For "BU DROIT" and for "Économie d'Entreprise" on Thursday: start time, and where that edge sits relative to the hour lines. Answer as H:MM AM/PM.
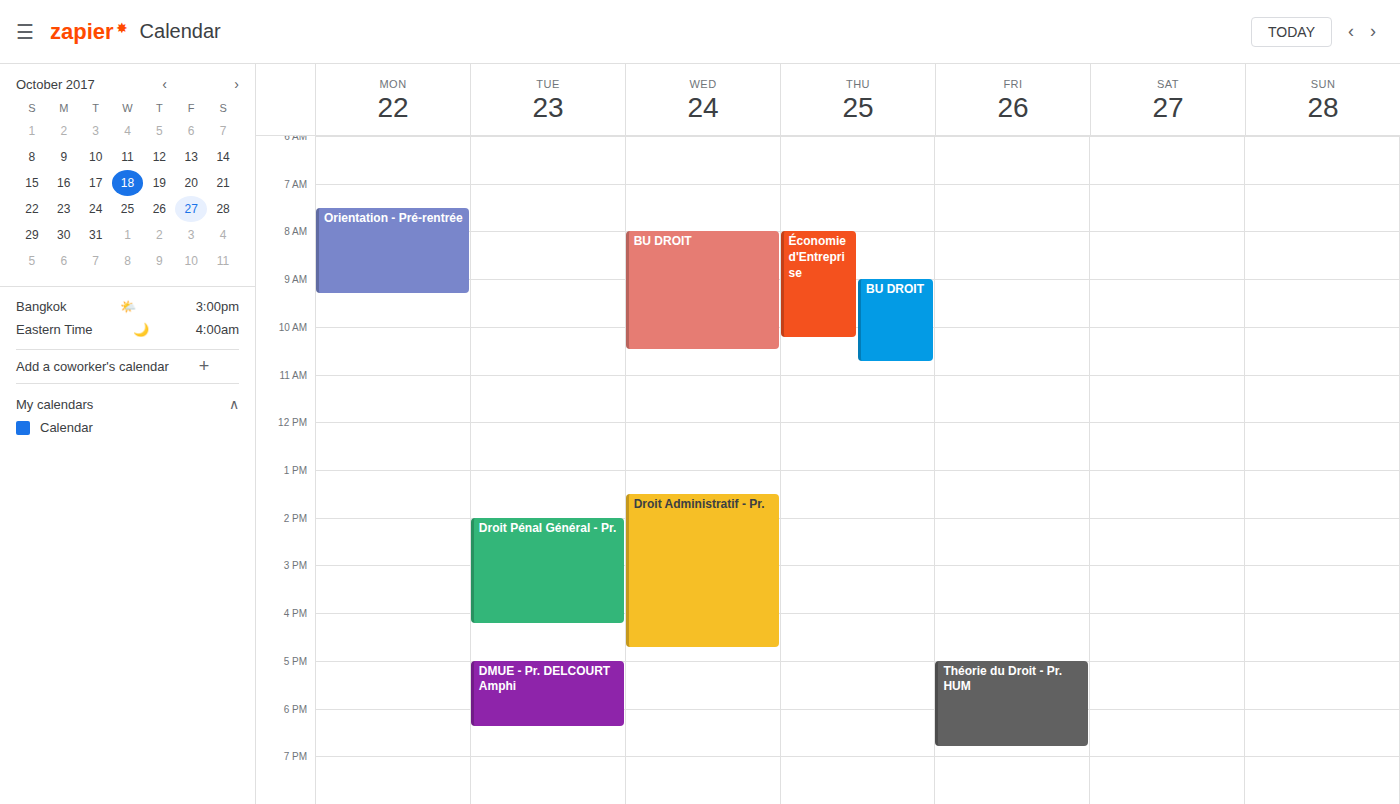
"BU DROIT": 9:00 AM, exactly on the 9 AM line. "Économie d'Entreprise": 8:00 AM, exactly on the 8 AM line.